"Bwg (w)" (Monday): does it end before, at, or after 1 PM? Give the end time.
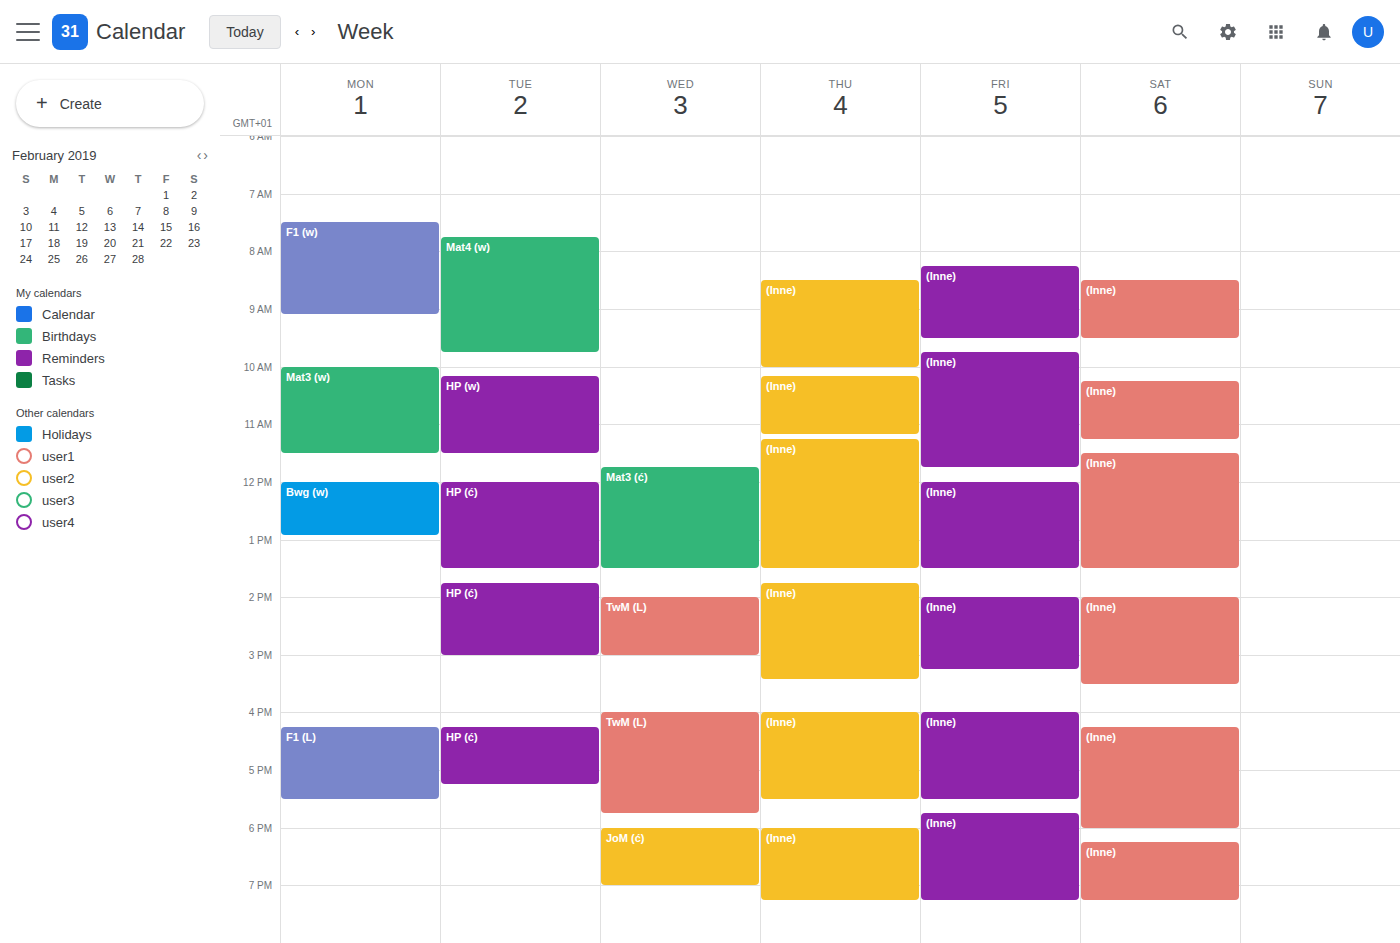
12:55 PM -- before 1 PM, 5 minutes above the 1 PM line.